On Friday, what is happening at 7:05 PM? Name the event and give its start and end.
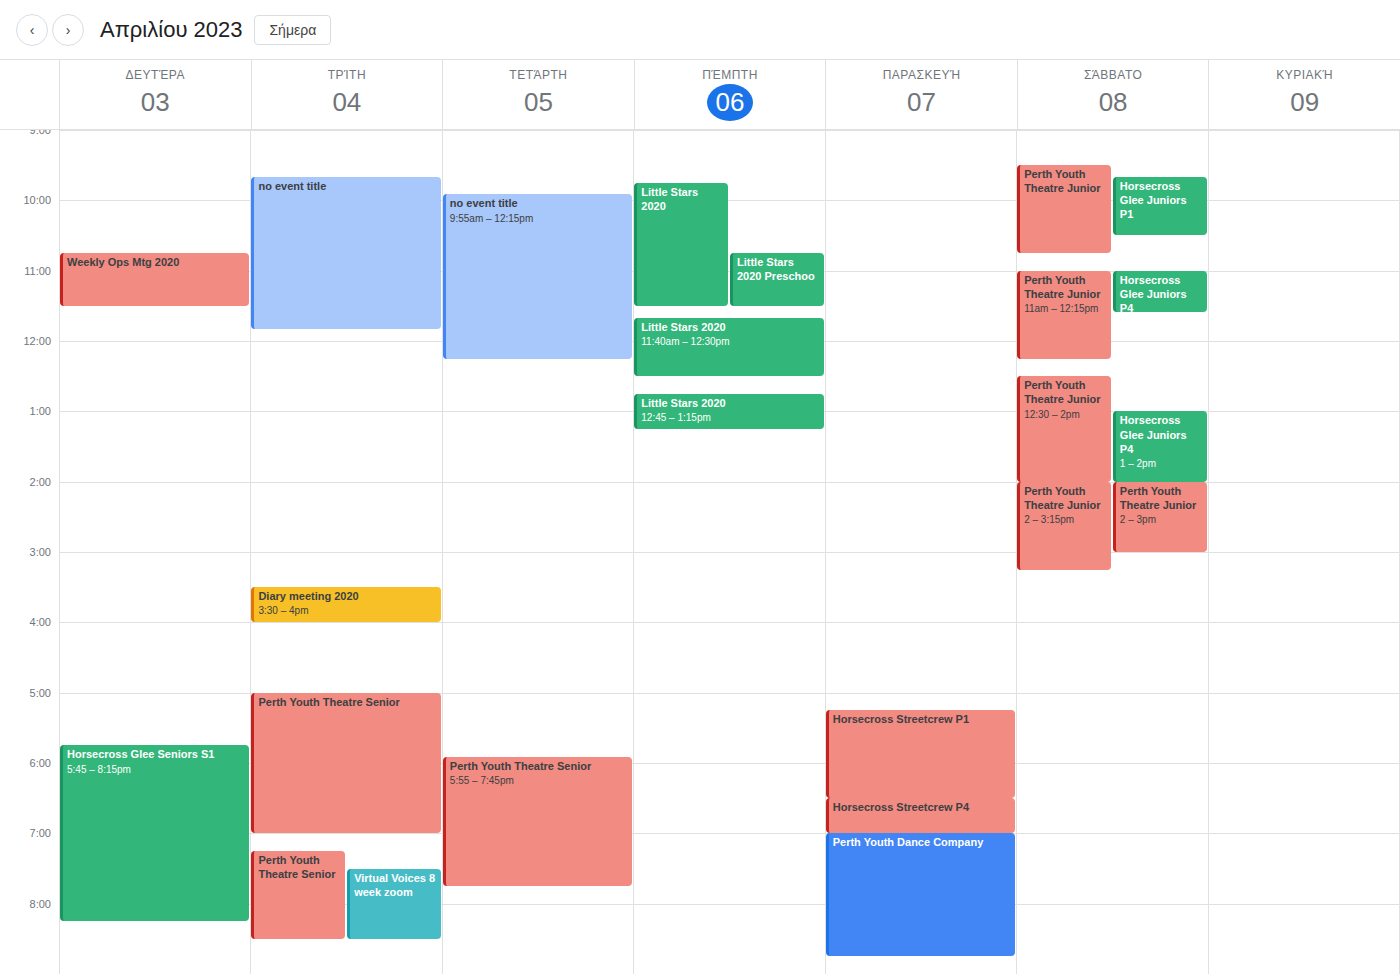
"Perth Youth Dance Company", 7:00 PM to 8:45 PM